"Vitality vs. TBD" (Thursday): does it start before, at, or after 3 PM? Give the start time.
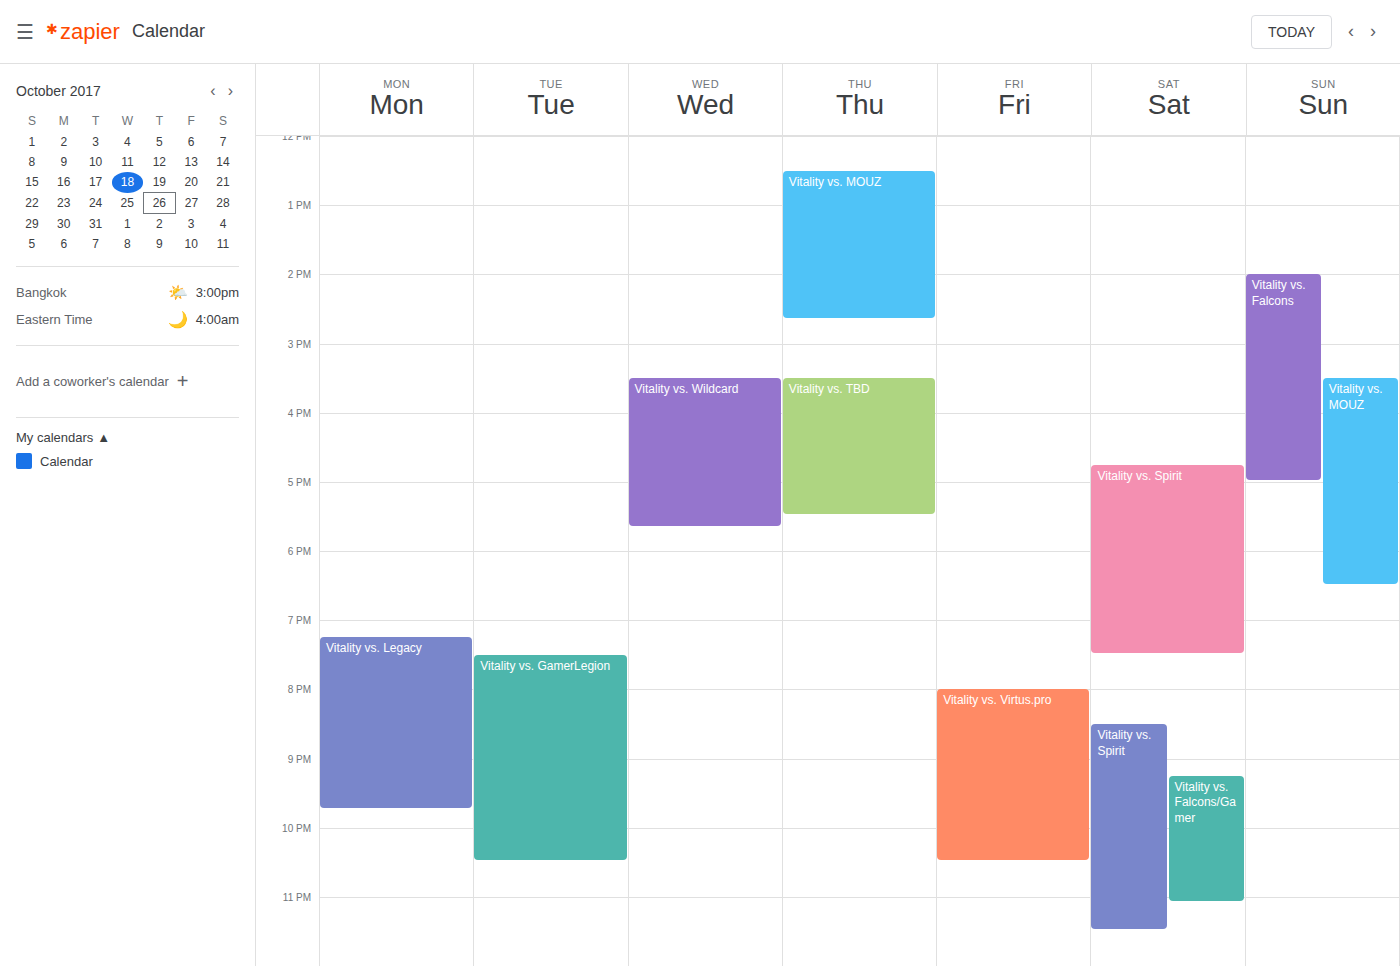
3:30 PM -- after 3 PM, 30 minutes below the 3 PM line.